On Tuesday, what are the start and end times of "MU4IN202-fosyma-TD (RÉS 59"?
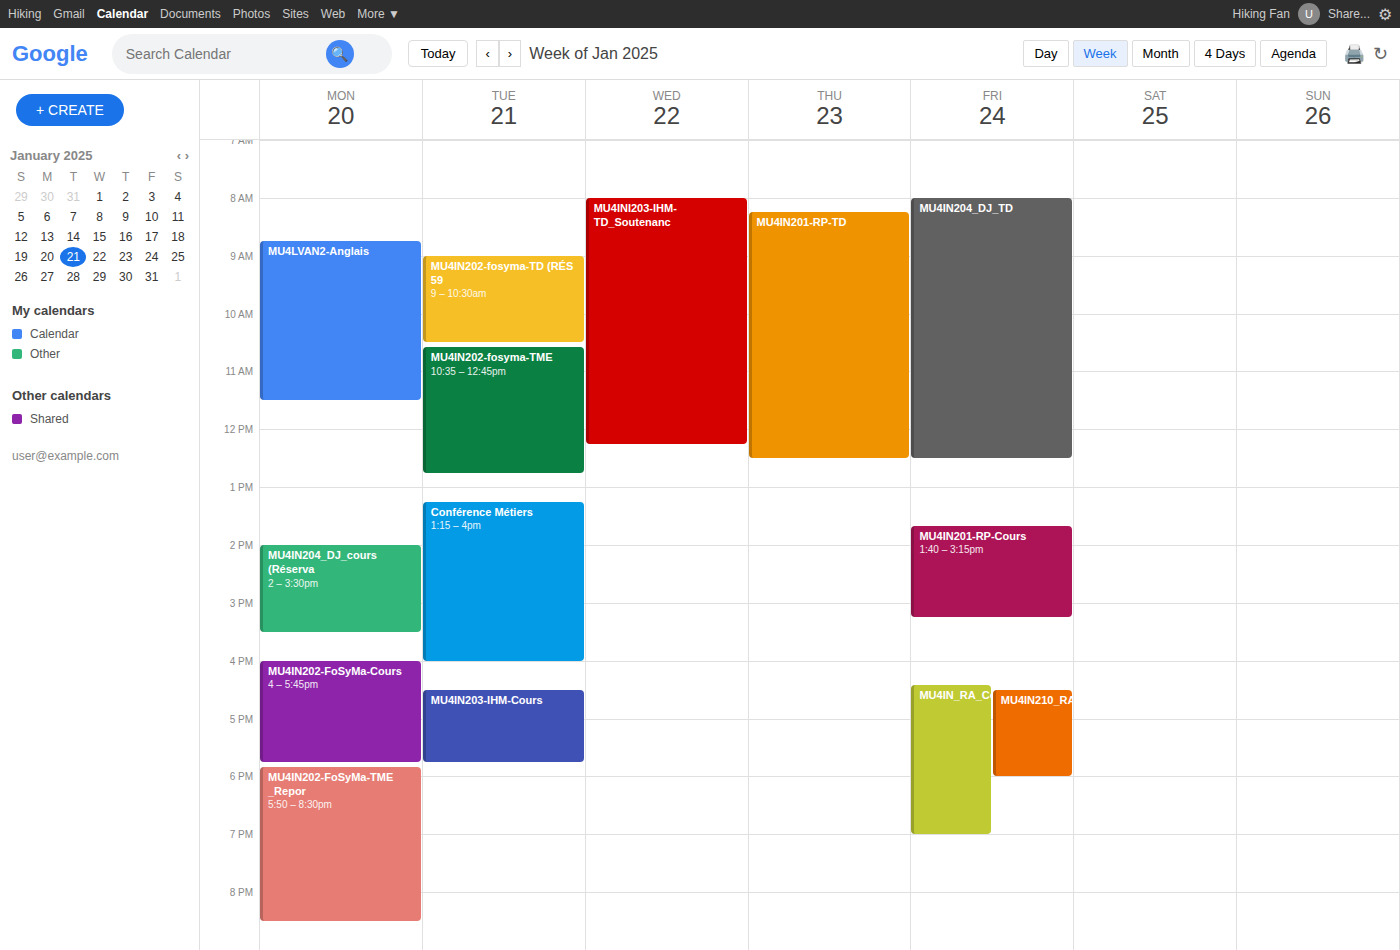
9:00 AM to 10:30 AM